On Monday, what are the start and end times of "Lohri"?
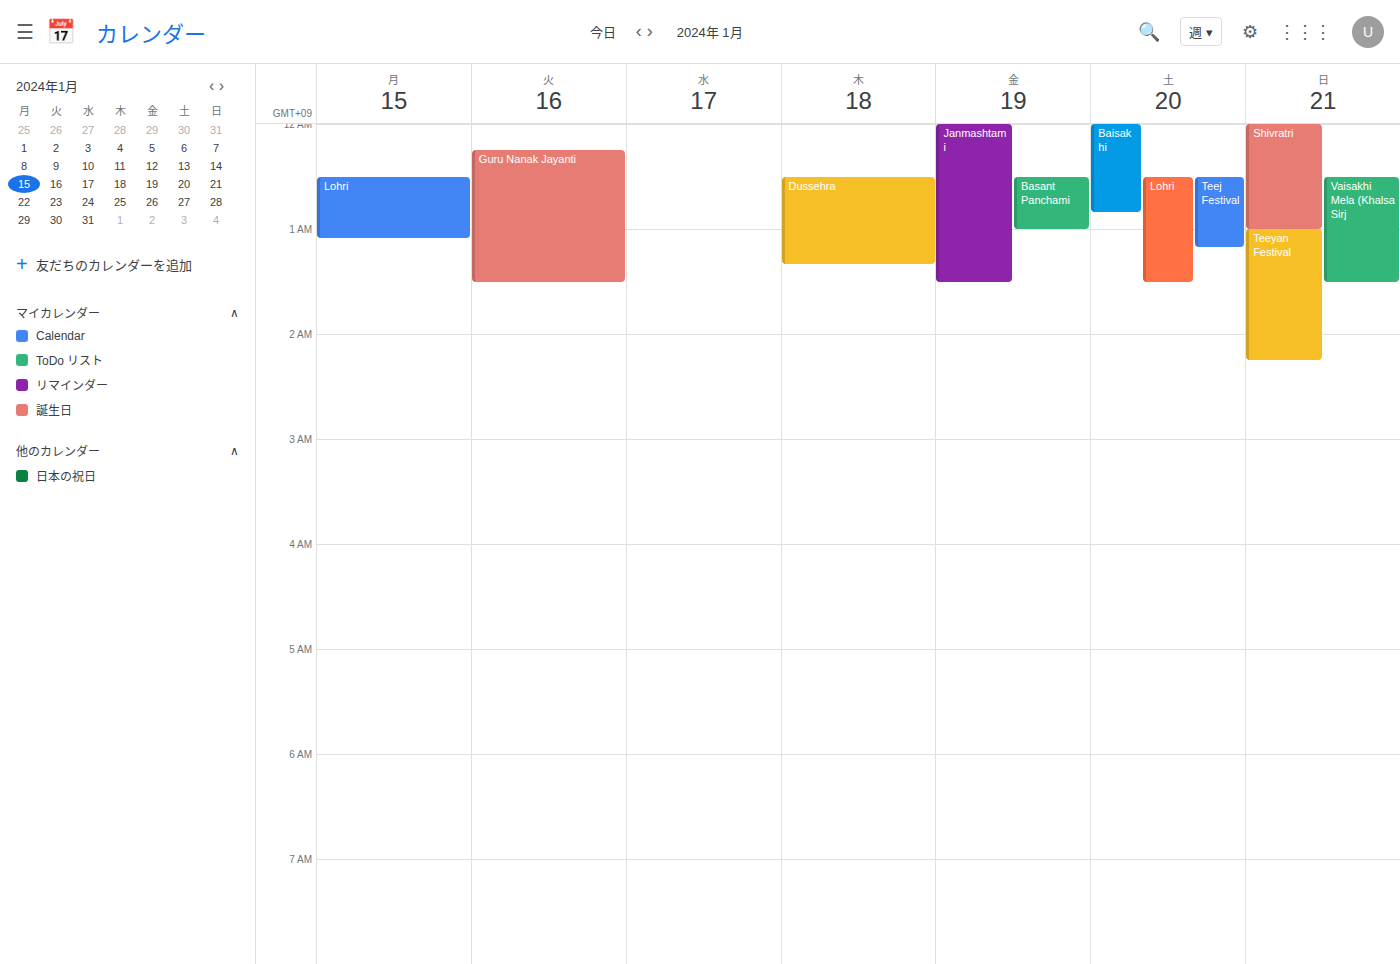
12:30 AM to 1:05 AM